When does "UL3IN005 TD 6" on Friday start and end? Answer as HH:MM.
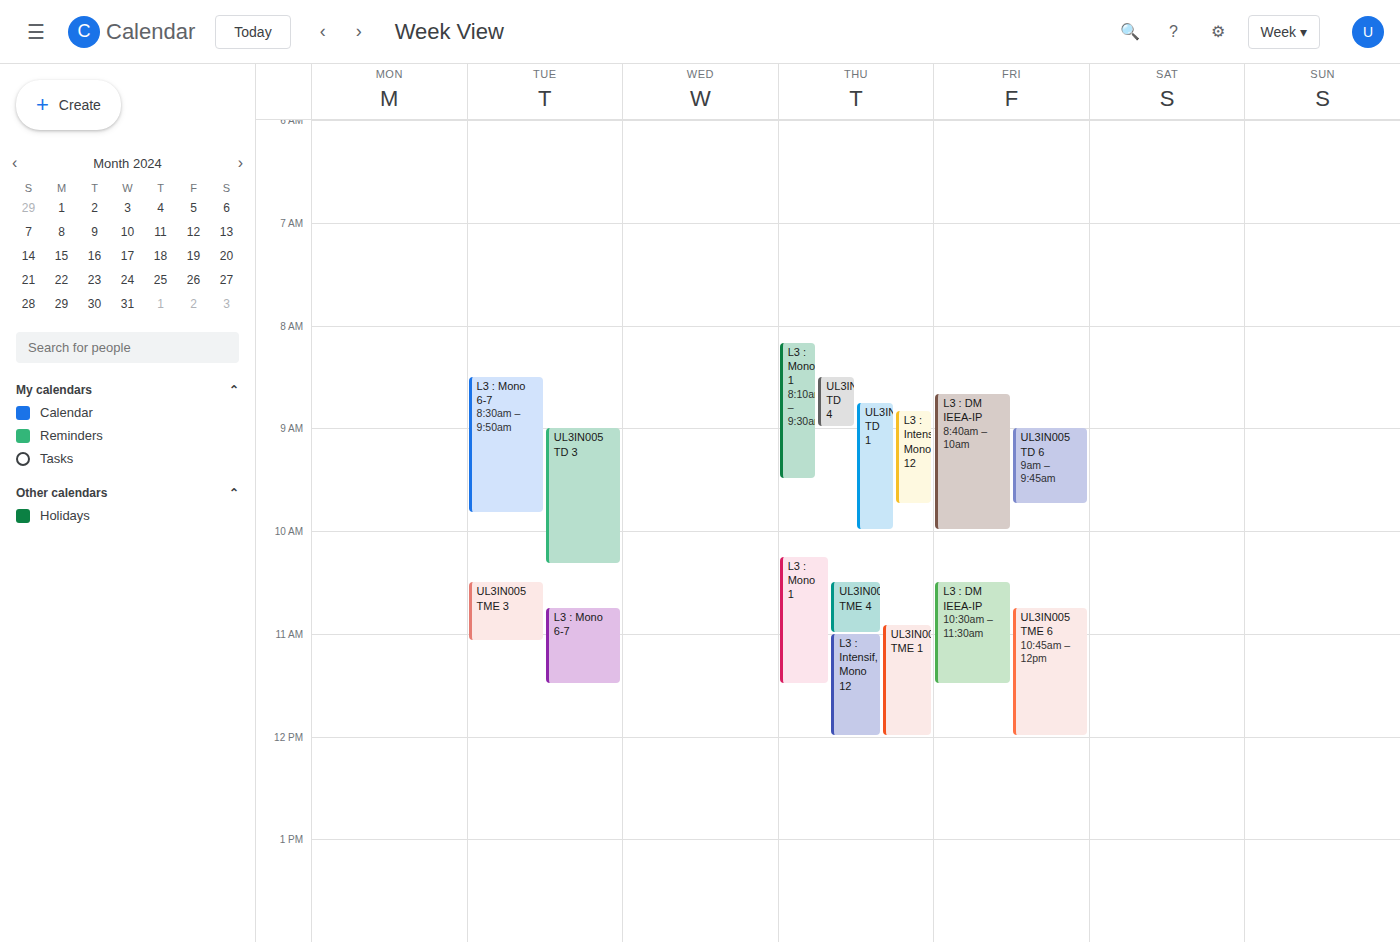
09:00 to 09:45